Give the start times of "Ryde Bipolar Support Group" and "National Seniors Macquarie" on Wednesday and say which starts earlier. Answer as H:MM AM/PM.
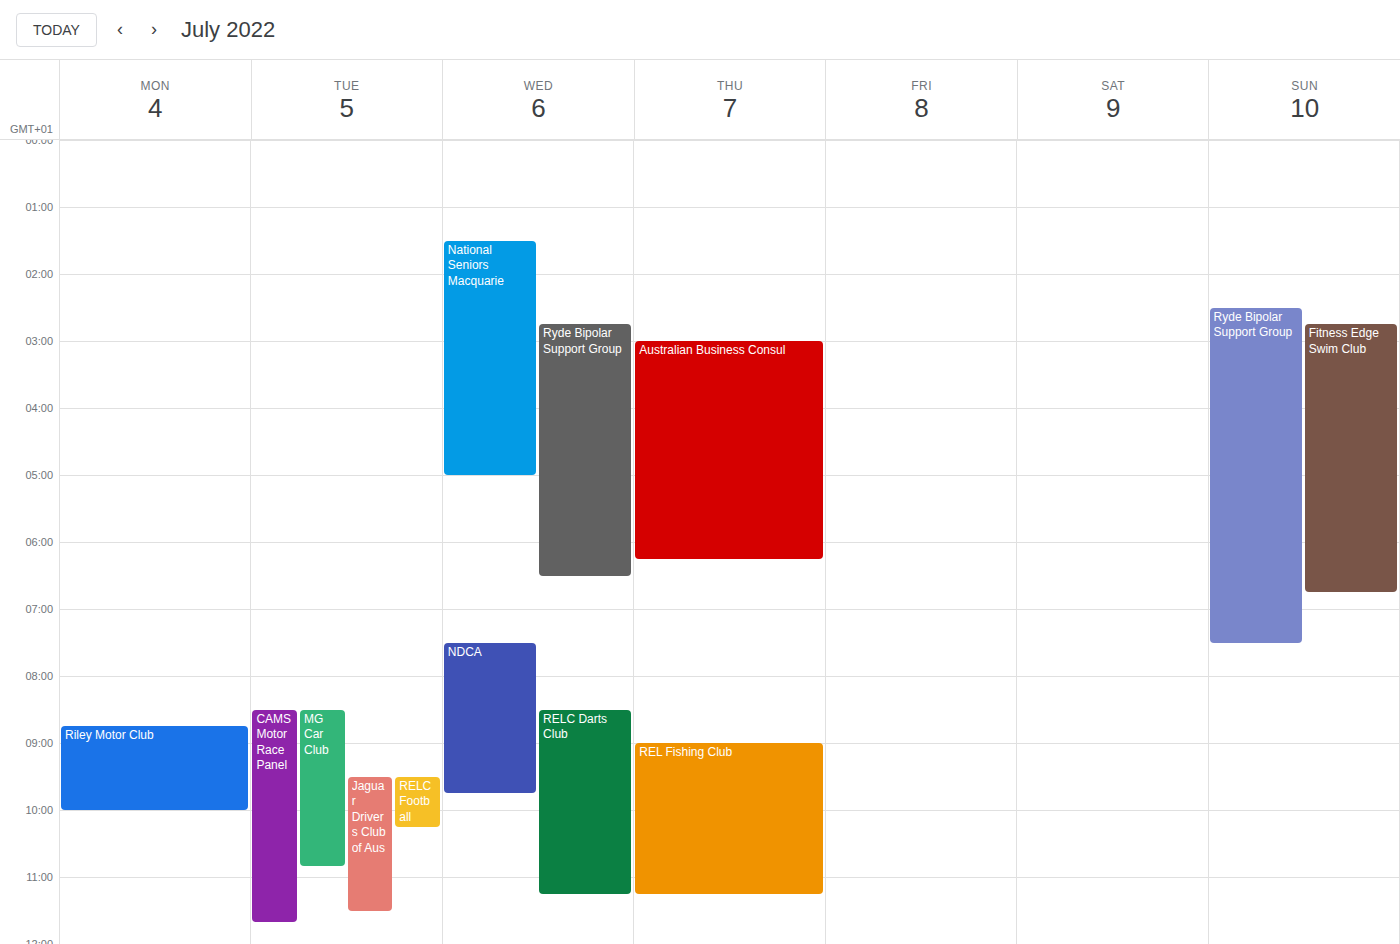
"National Seniors Macquarie" 1:30 AM; "Ryde Bipolar Support Group" 2:45 AM.